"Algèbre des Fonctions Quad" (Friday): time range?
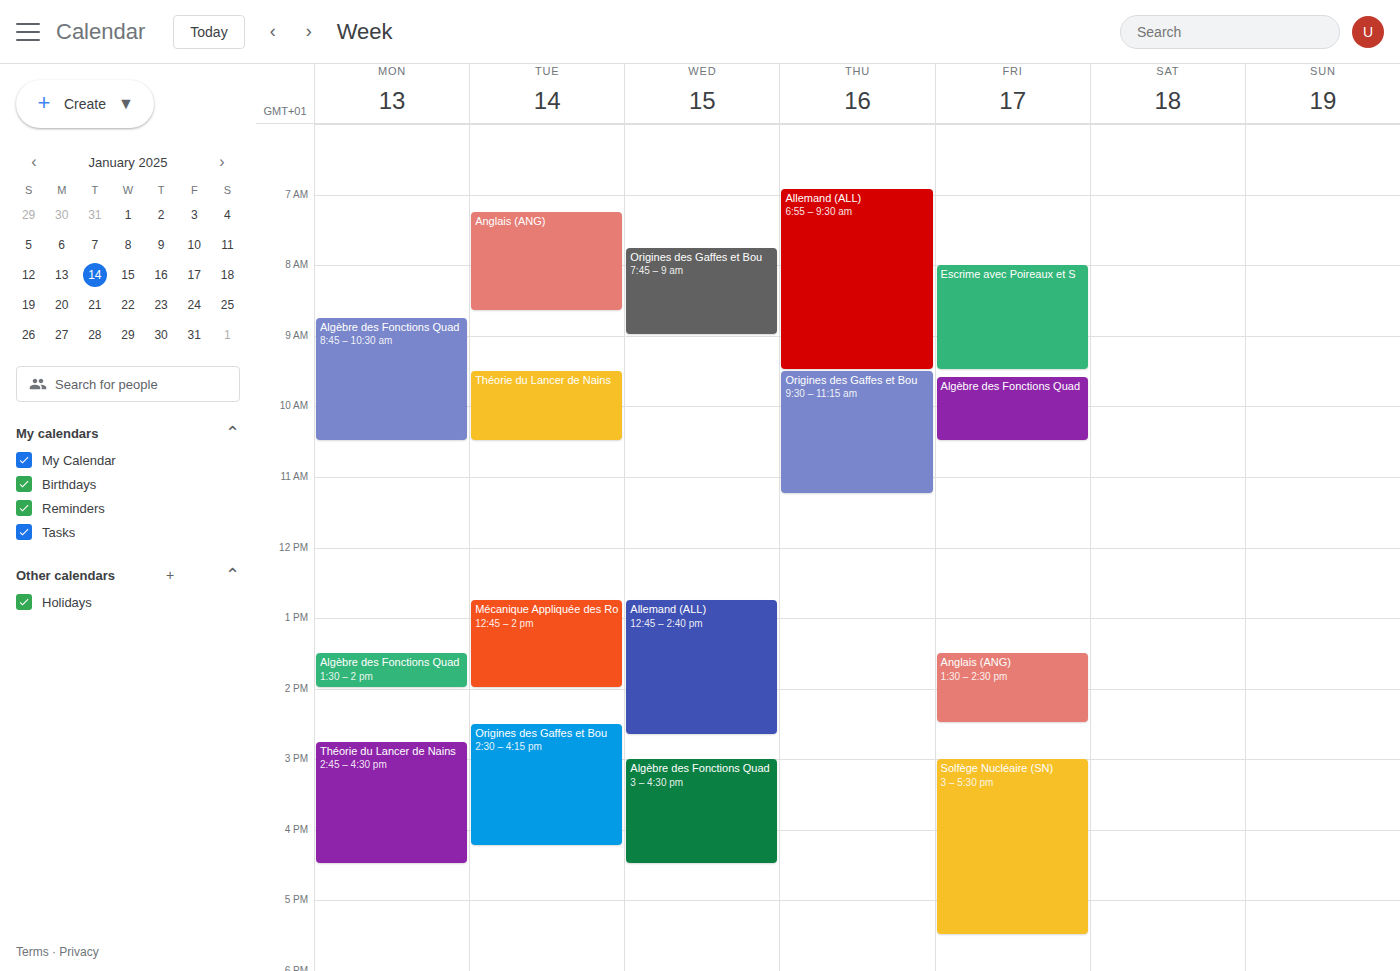
9:35 AM to 10:30 AM